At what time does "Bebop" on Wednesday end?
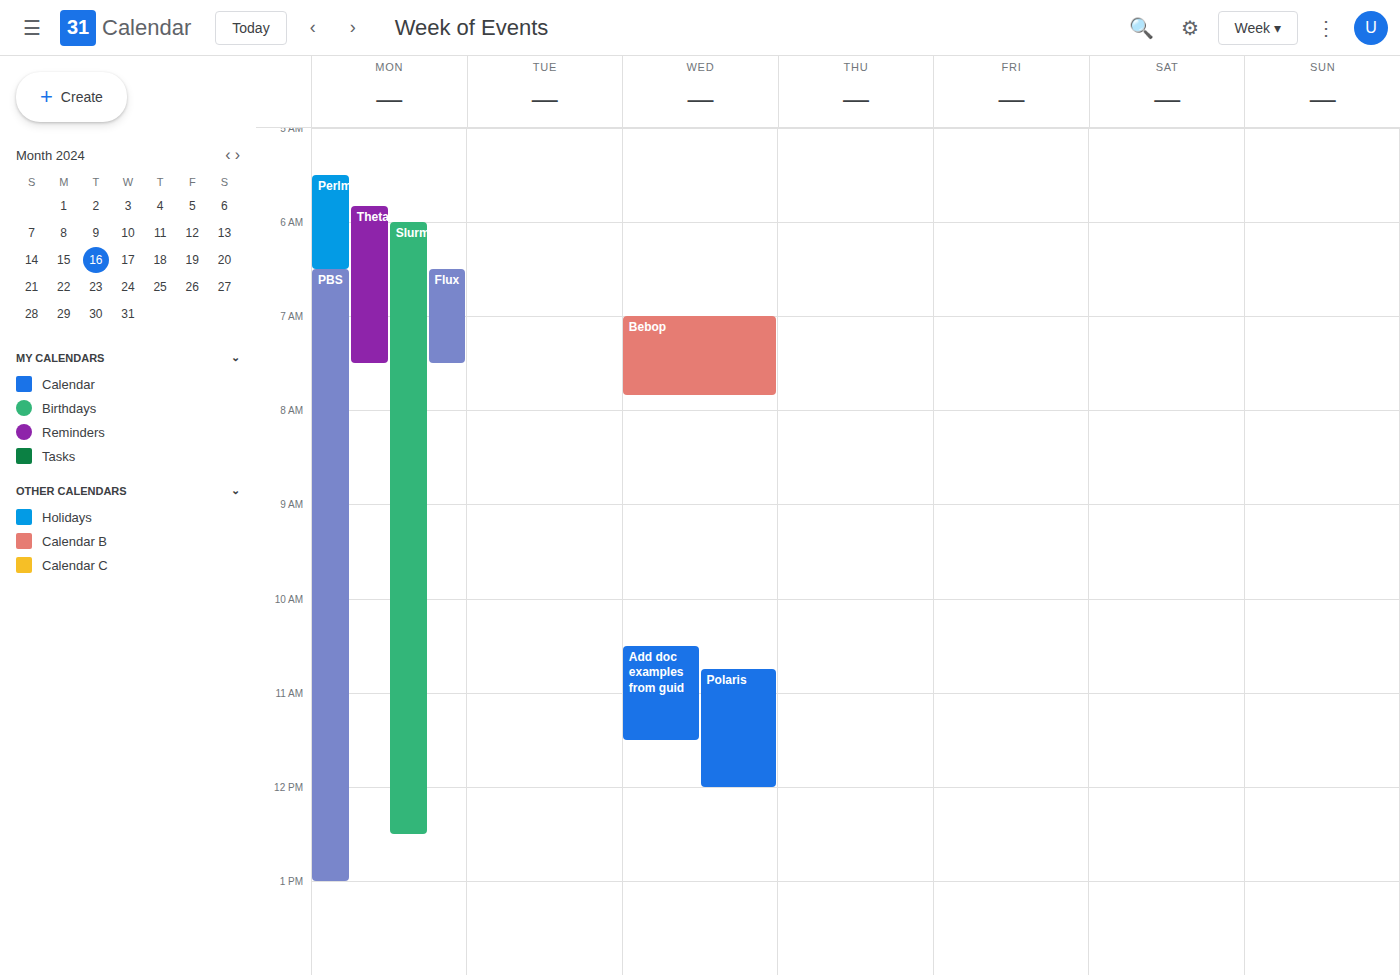
07:50